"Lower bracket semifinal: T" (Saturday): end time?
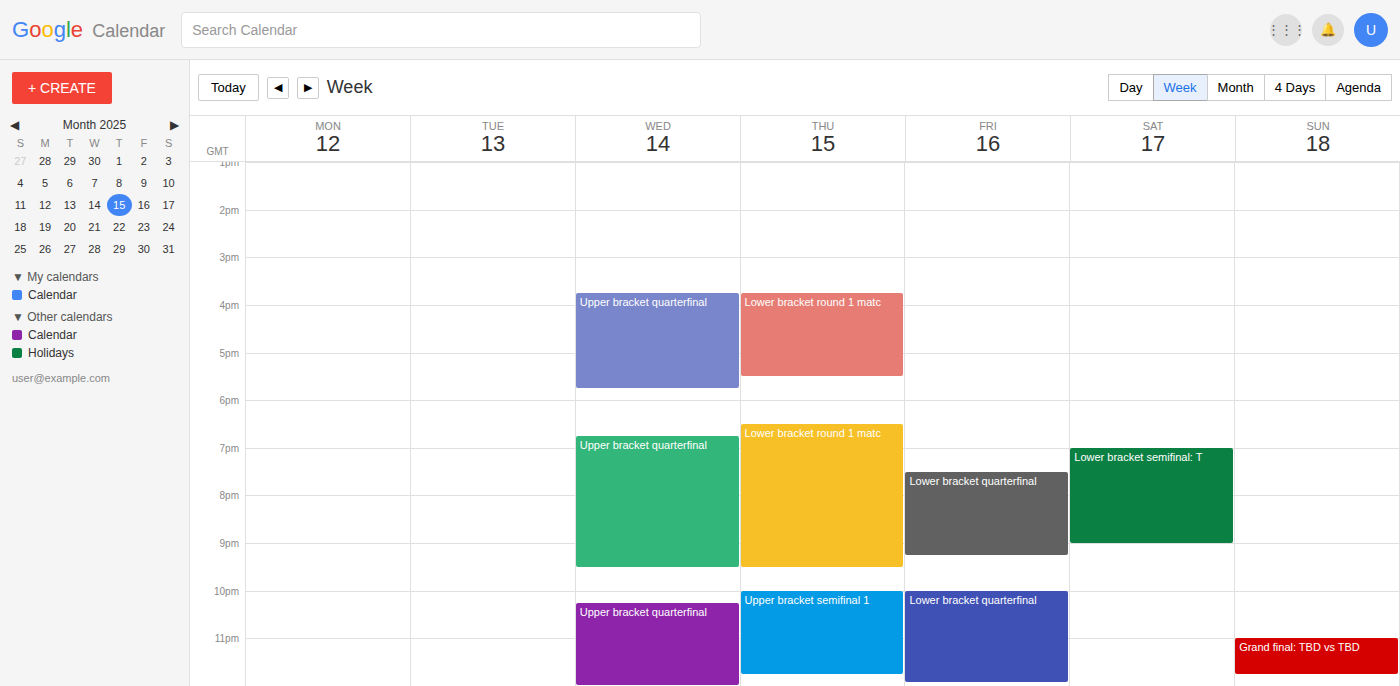
9:00 PM